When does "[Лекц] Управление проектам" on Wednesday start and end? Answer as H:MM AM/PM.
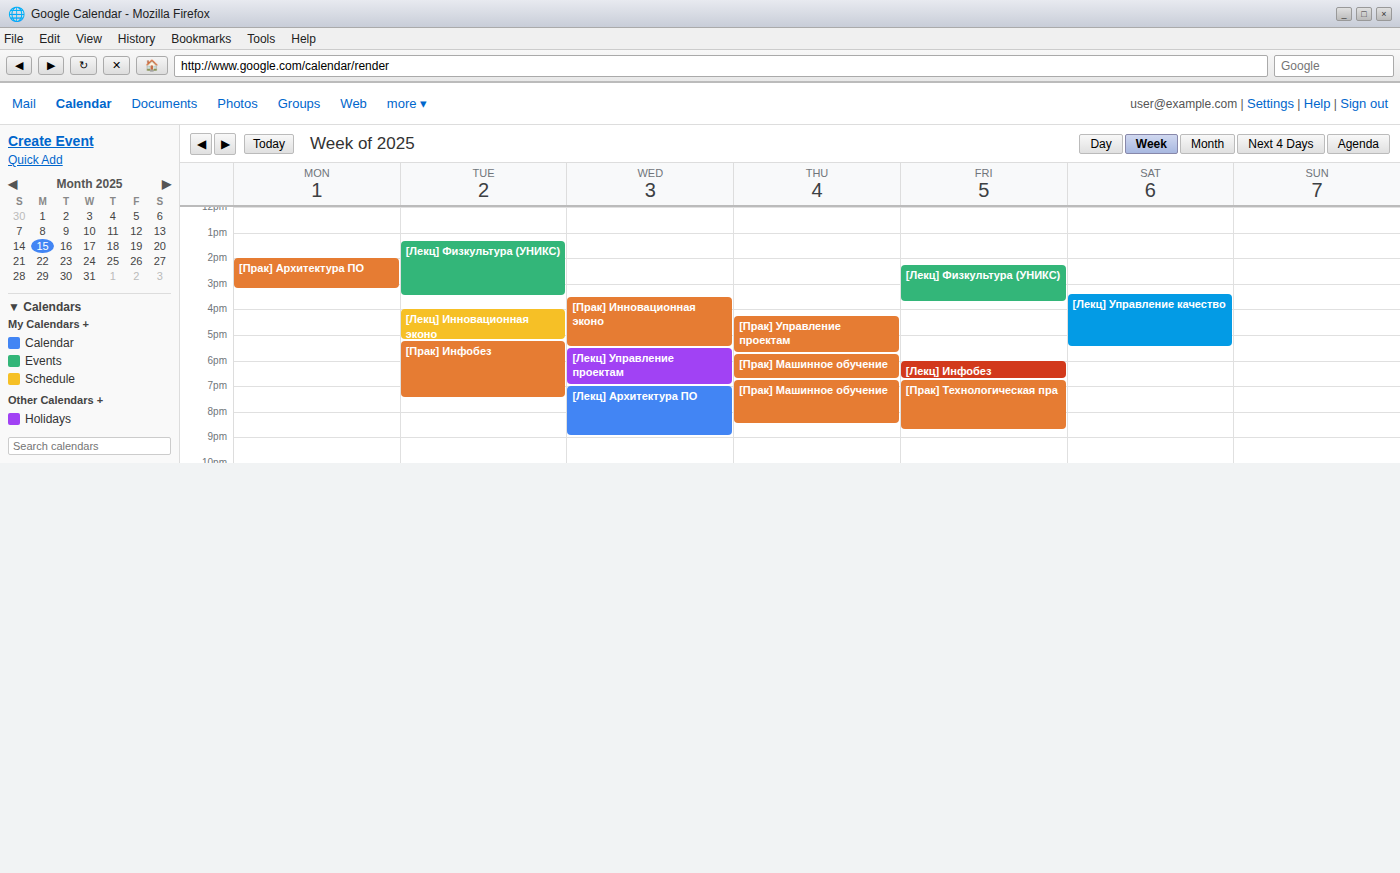
5:30 PM to 7:00 PM